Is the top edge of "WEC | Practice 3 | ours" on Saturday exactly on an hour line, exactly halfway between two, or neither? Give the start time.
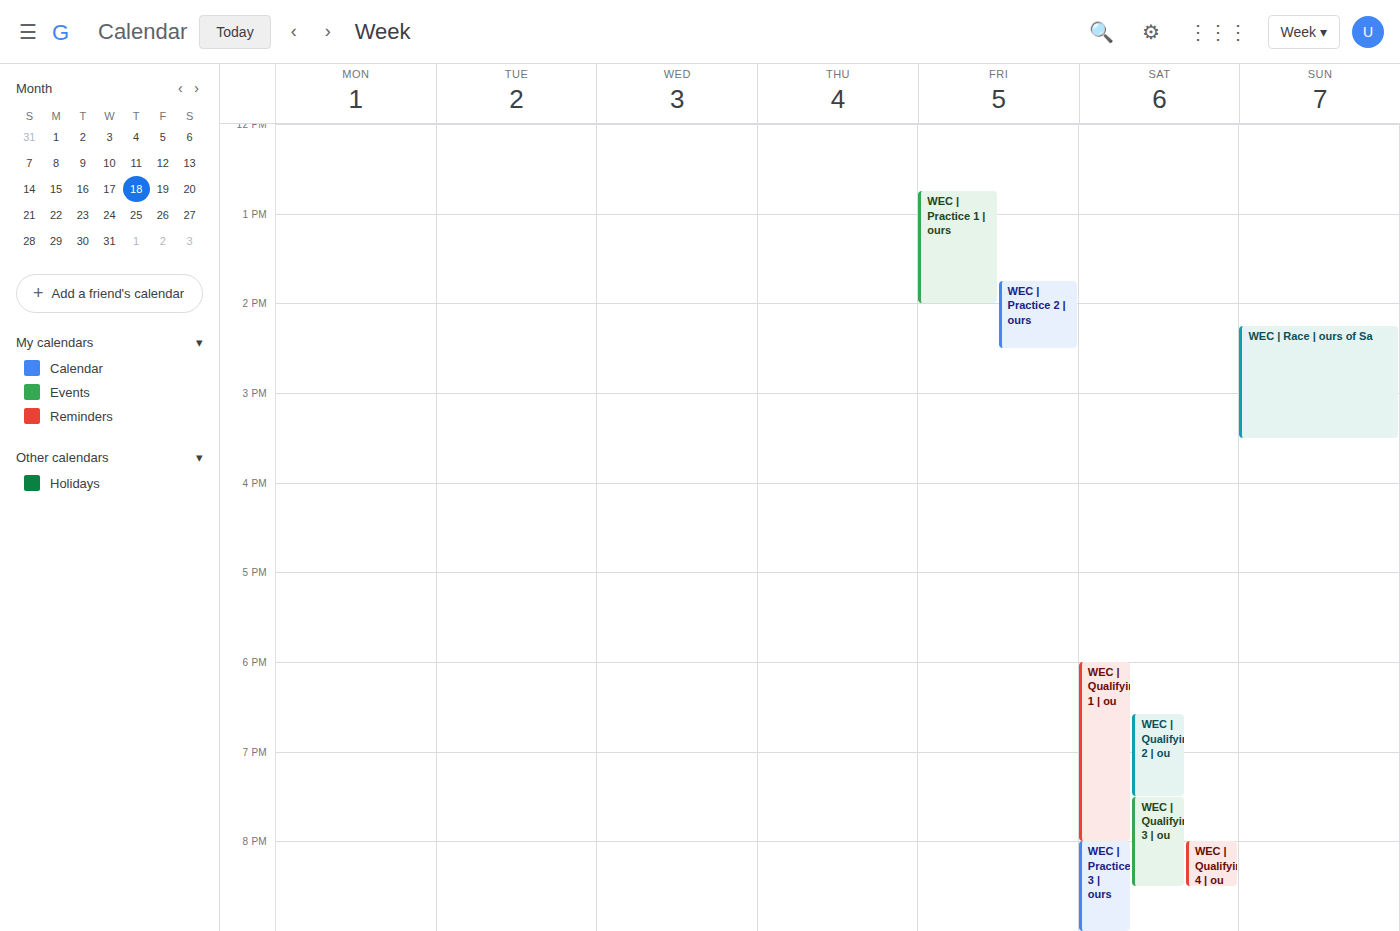
8:00 PM -- exactly on the 8 PM line.